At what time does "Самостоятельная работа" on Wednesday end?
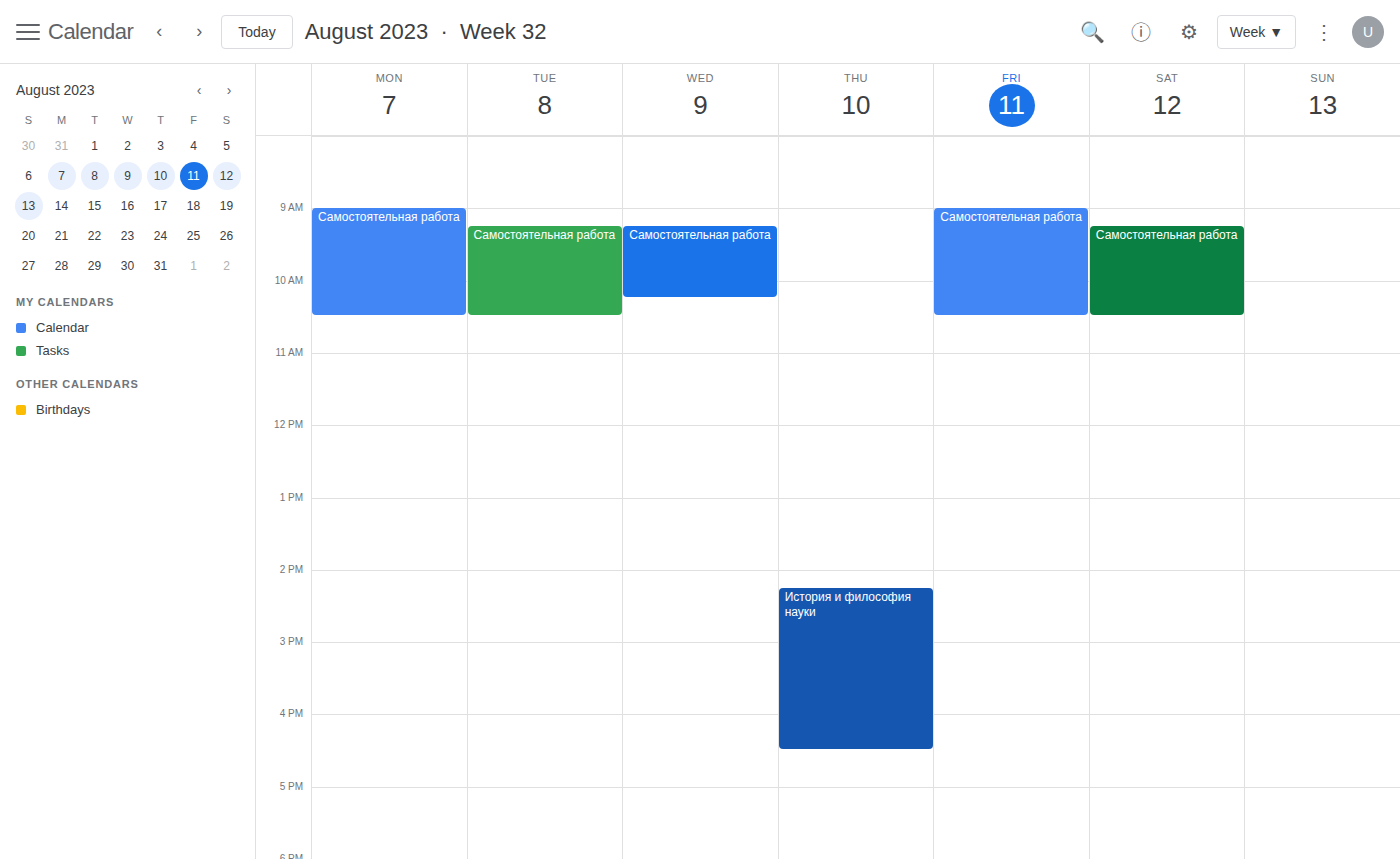
10:15 AM